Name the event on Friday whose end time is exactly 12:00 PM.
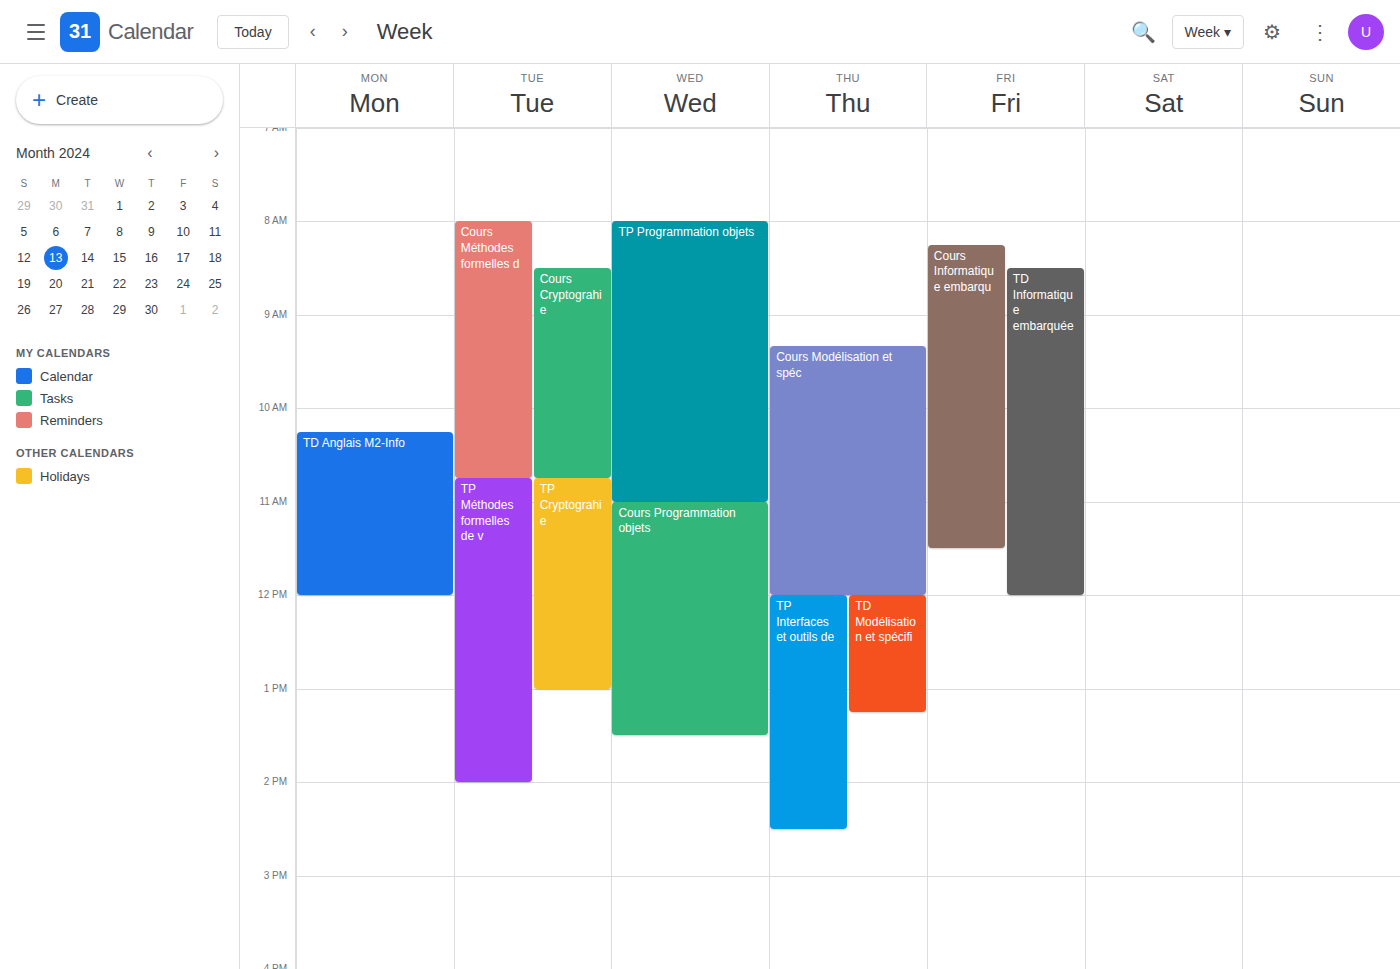
"TD Informatique embarquée"